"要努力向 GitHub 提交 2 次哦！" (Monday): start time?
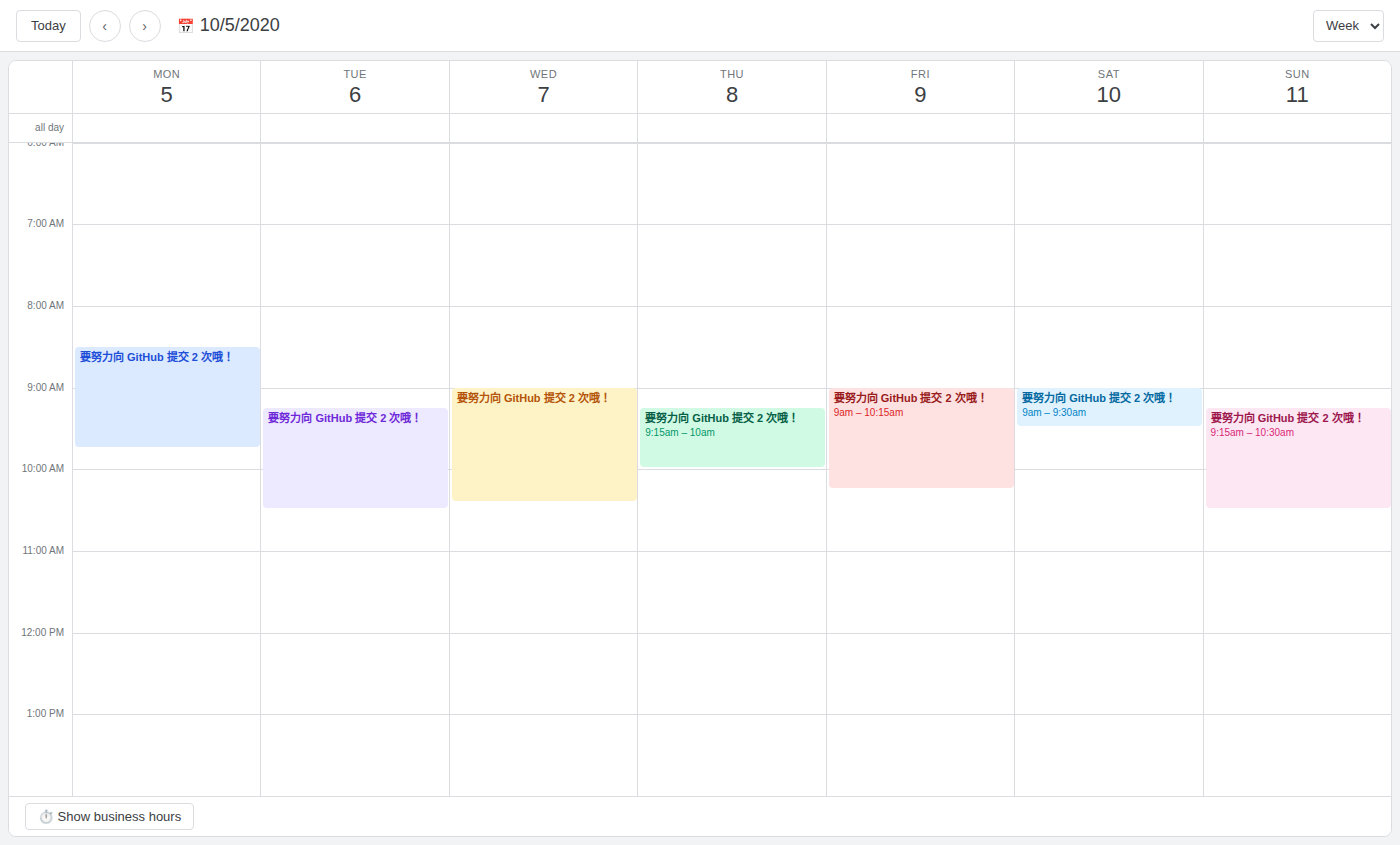
8:30 AM